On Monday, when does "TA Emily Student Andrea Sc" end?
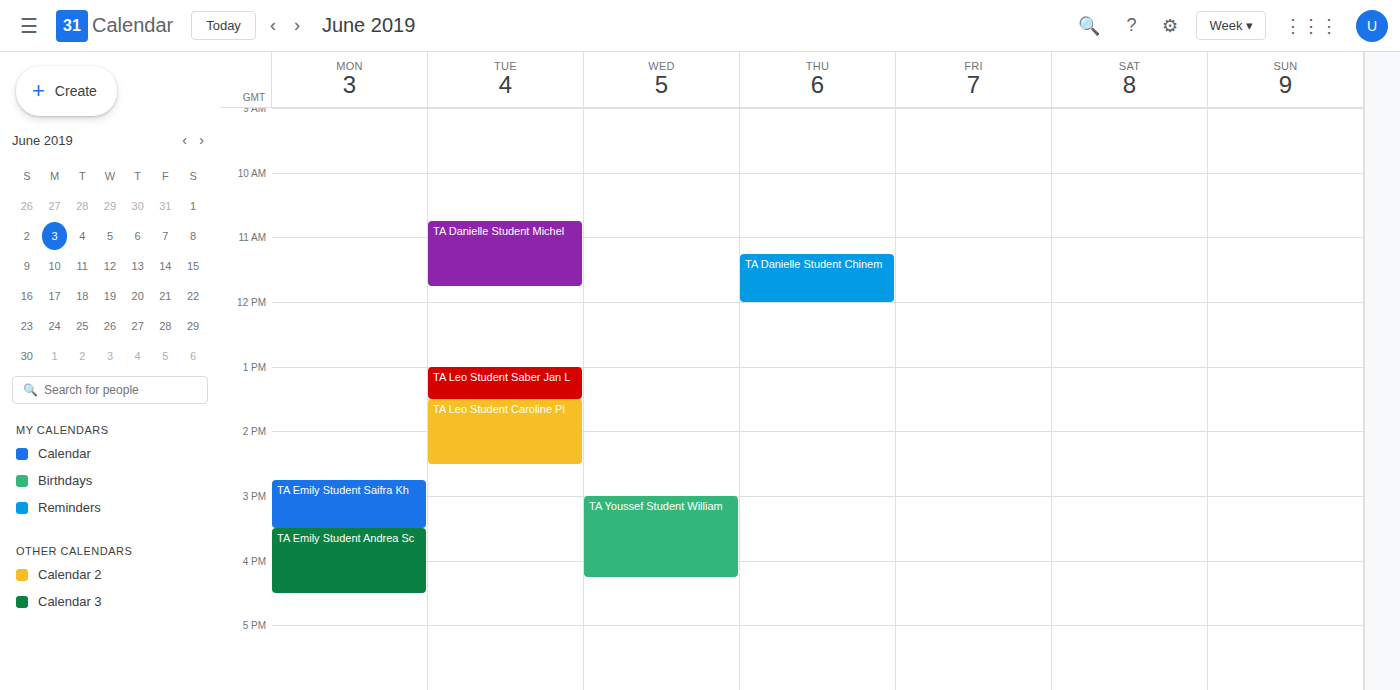
4:30 PM